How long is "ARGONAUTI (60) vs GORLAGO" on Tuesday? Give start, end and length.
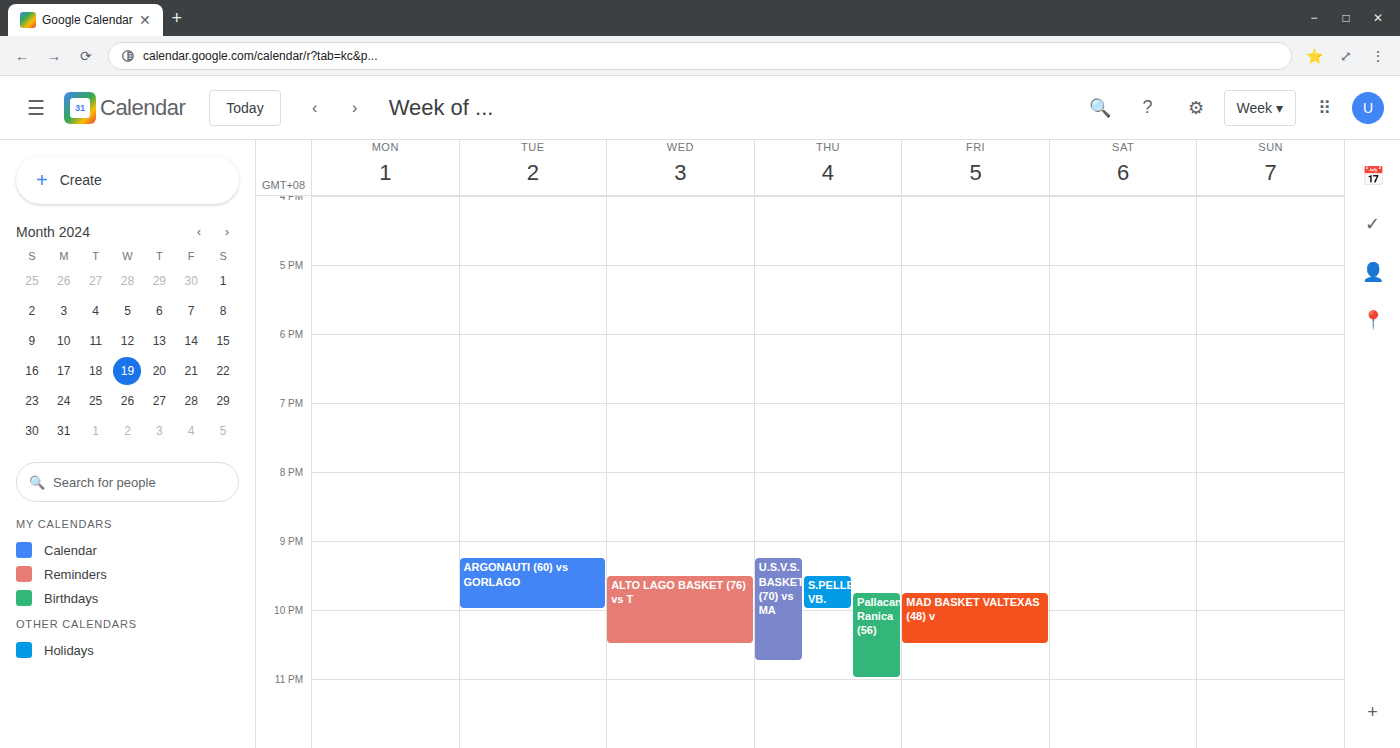
21:15 to 22:00, 45 minutes